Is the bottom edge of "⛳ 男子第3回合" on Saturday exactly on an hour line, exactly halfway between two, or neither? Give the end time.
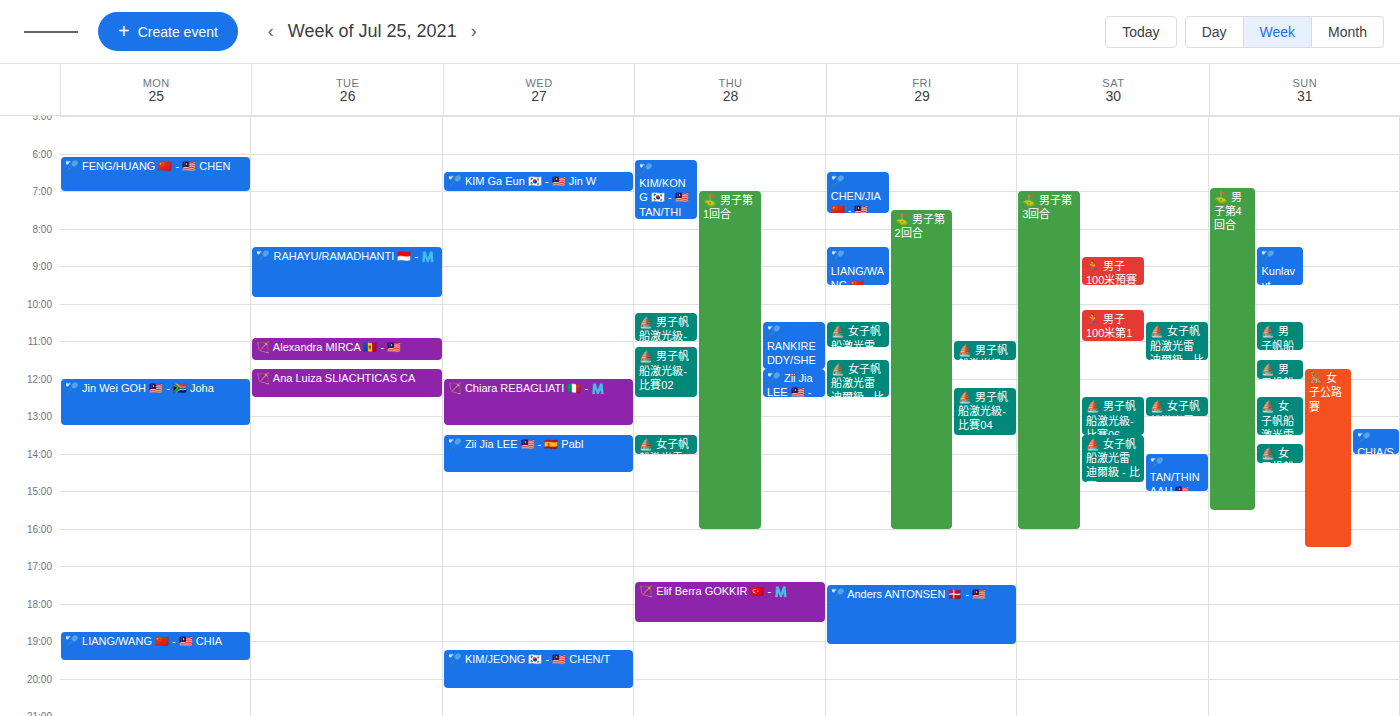
16:00 -- exactly on the 16:00 line.